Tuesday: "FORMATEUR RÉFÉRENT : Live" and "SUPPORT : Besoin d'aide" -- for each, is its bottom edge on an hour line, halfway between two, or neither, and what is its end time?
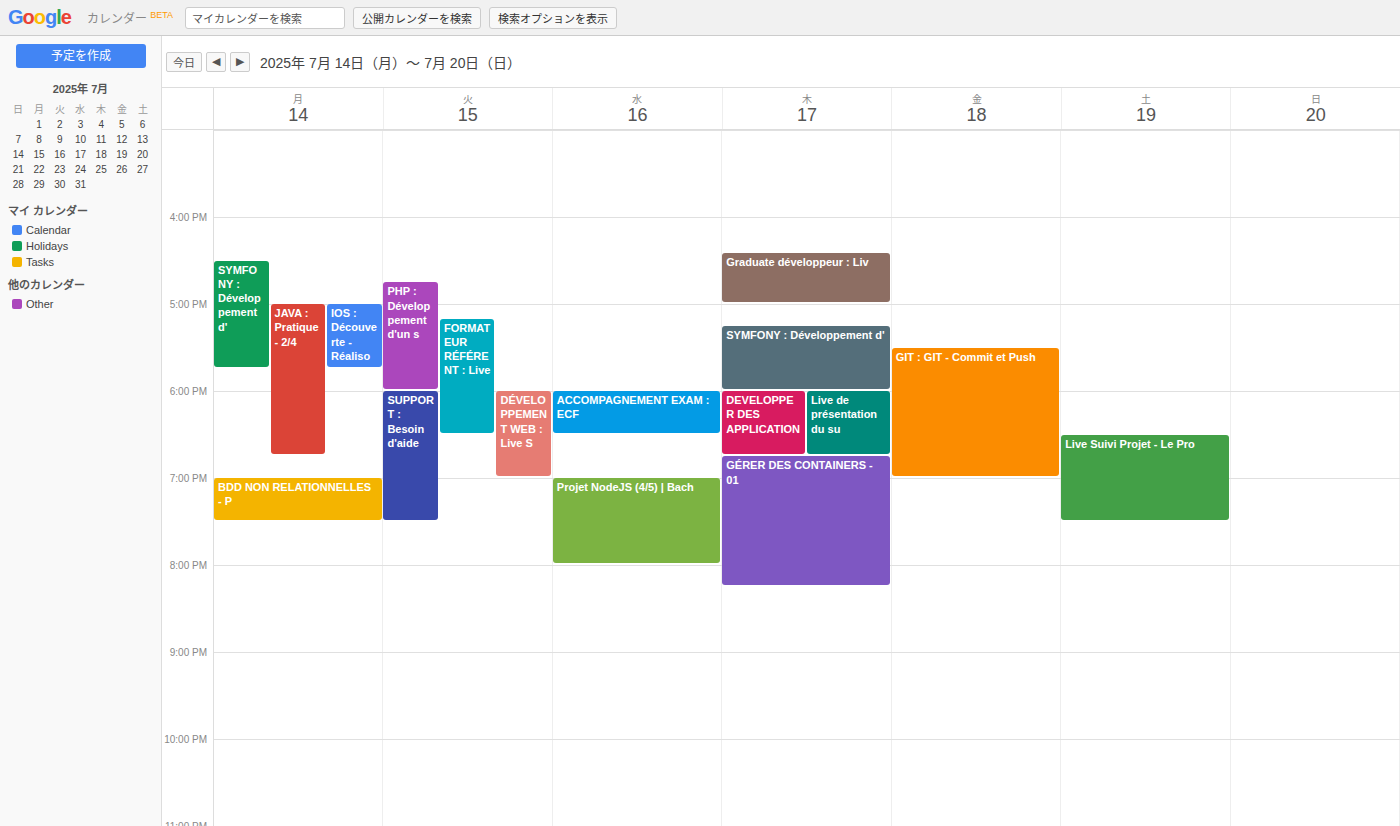
"FORMATEUR RÉFÉRENT : Live": 6:30 PM, halfway between the 6 PM and 7 PM lines. "SUPPORT : Besoin d'aide": 7:30 PM, halfway between the 7 PM and 8 PM lines.